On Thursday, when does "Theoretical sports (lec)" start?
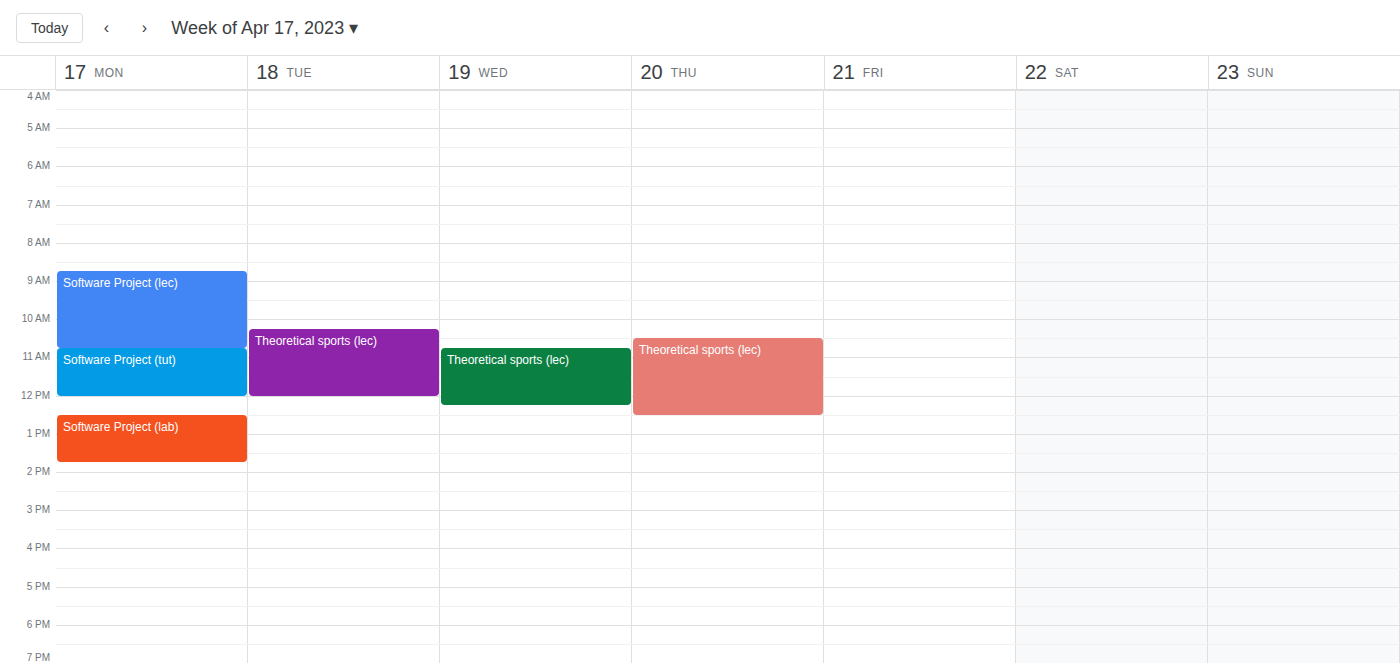
10:30